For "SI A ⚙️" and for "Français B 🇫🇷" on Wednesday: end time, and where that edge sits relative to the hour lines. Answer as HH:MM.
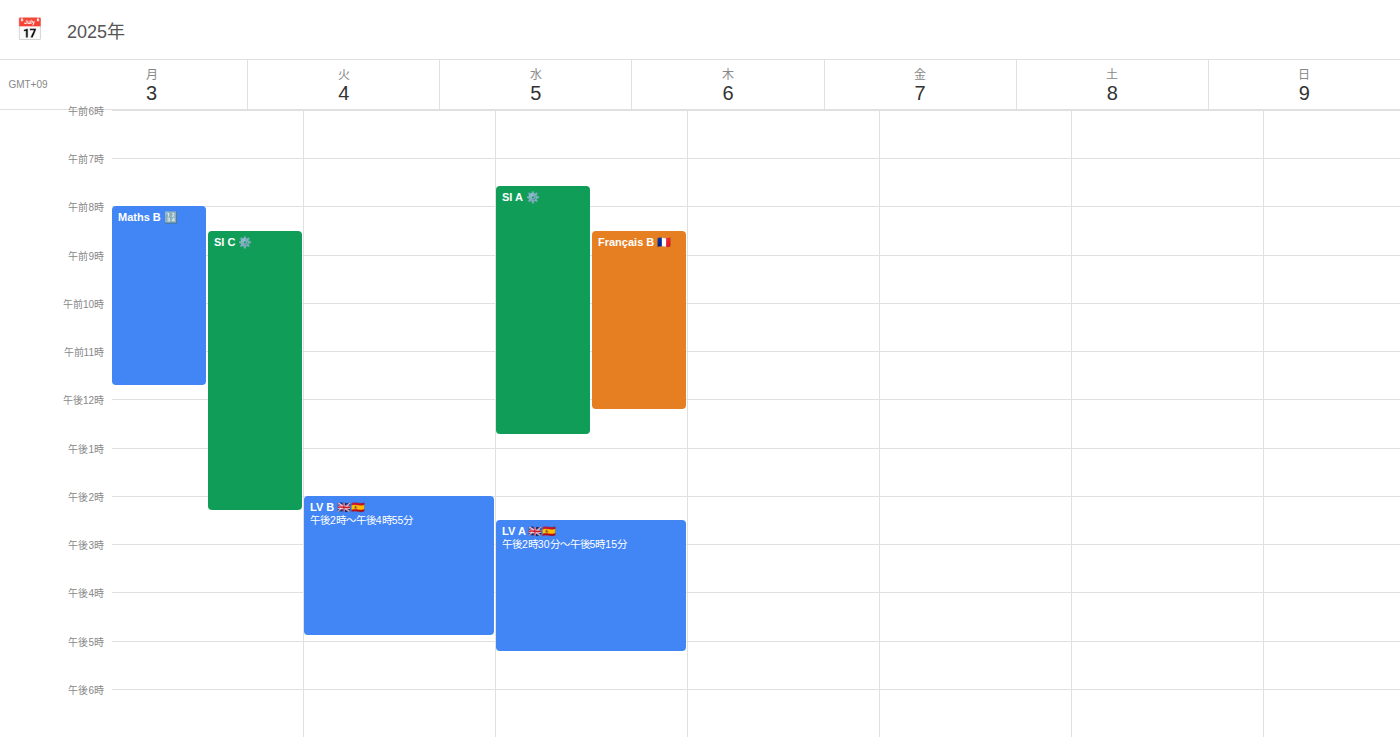
"SI A ⚙️": 12:45, neither: three quarters of the way from the 12:00 line to the 13:00 line. "Français B 🇫🇷": 12:15, neither: a quarter of the way from the 12:00 line to the 13:00 line.